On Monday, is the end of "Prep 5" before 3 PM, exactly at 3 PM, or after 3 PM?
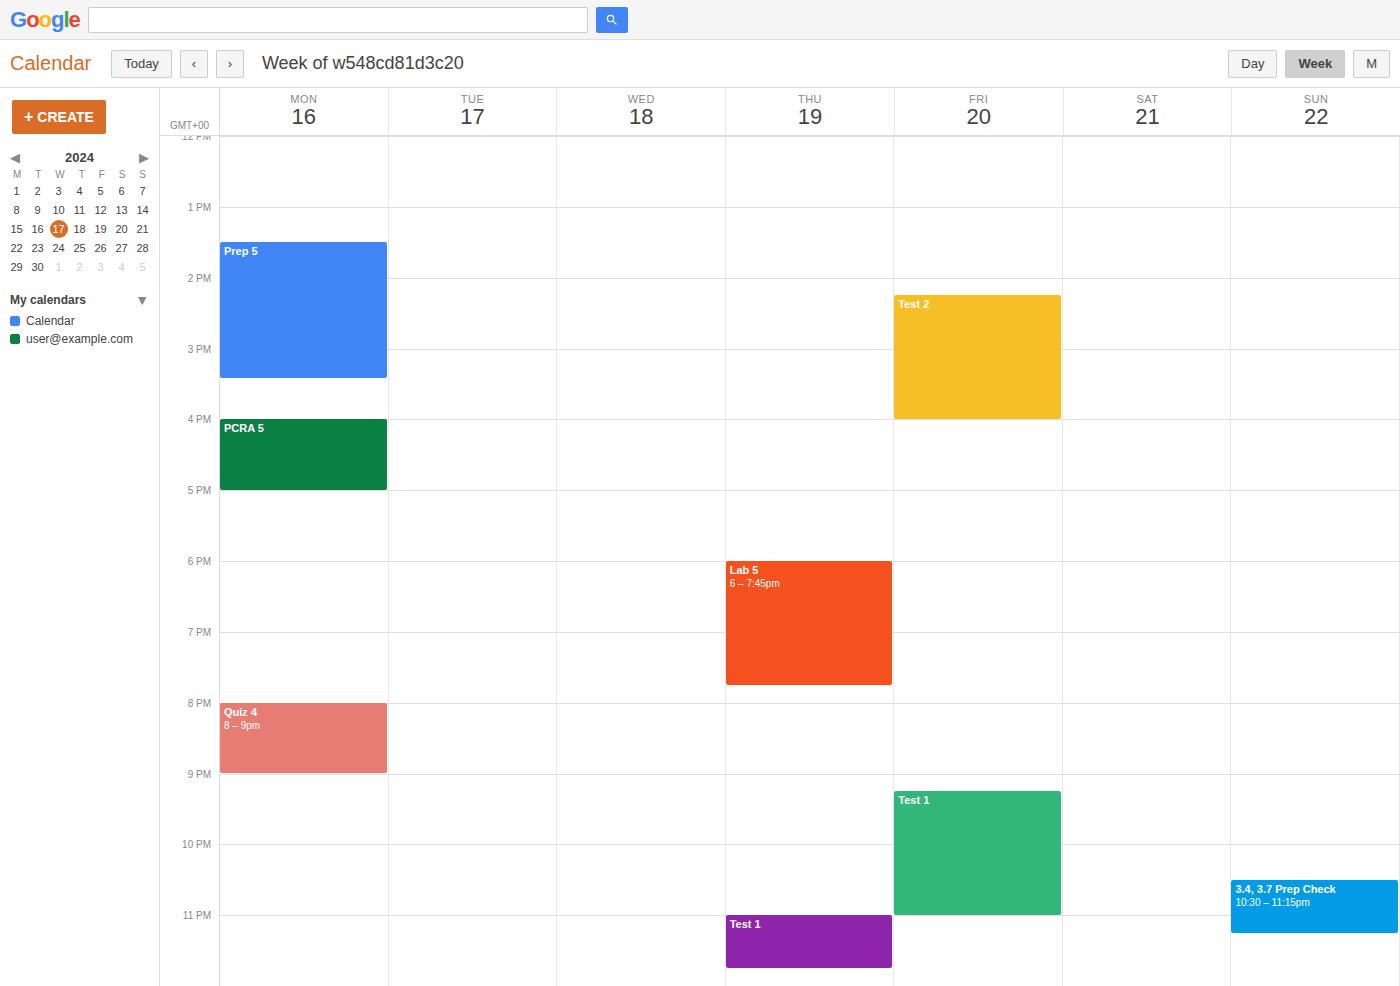
3:25 PM -- after 3 PM, 25 minutes below the 3 PM line.